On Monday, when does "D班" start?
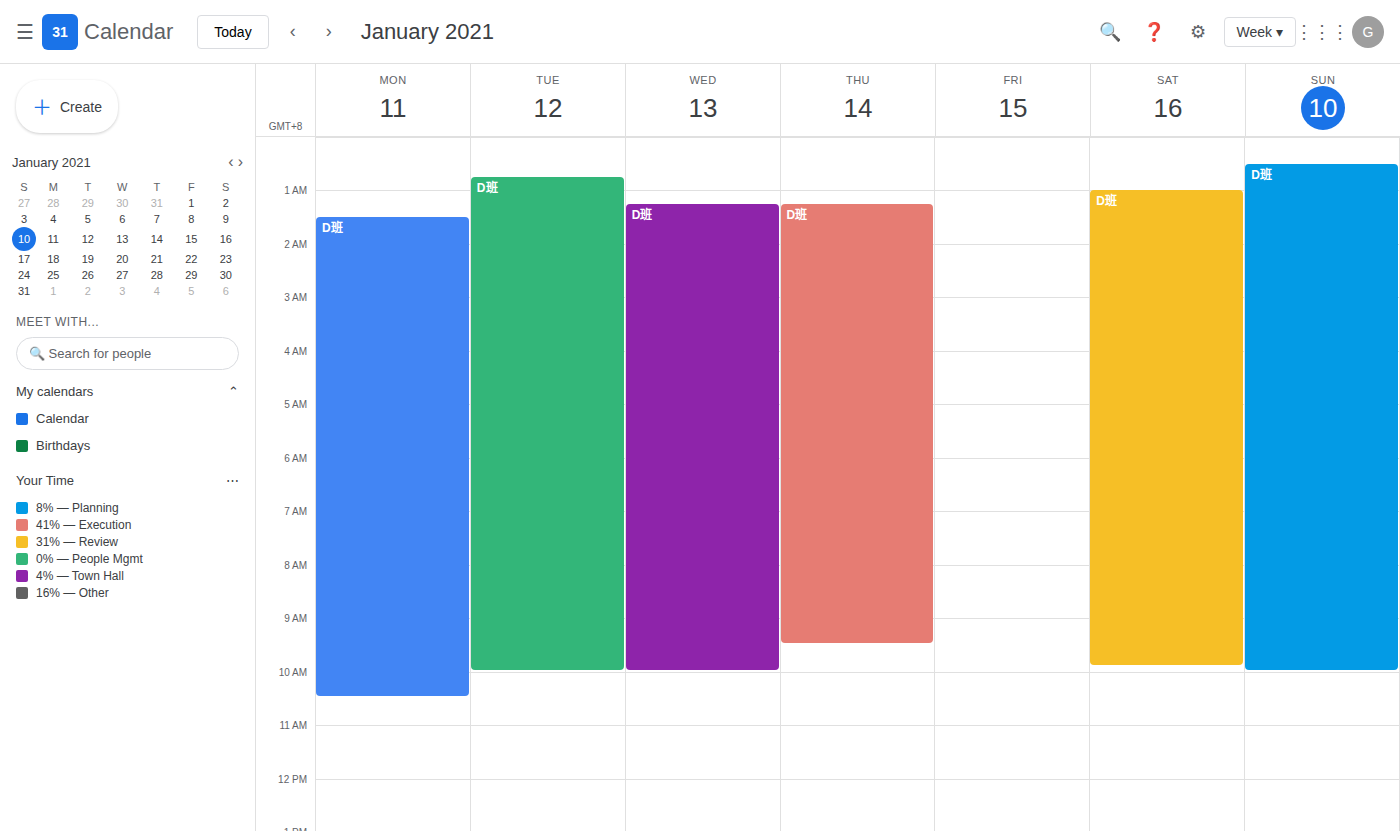
1:30 AM